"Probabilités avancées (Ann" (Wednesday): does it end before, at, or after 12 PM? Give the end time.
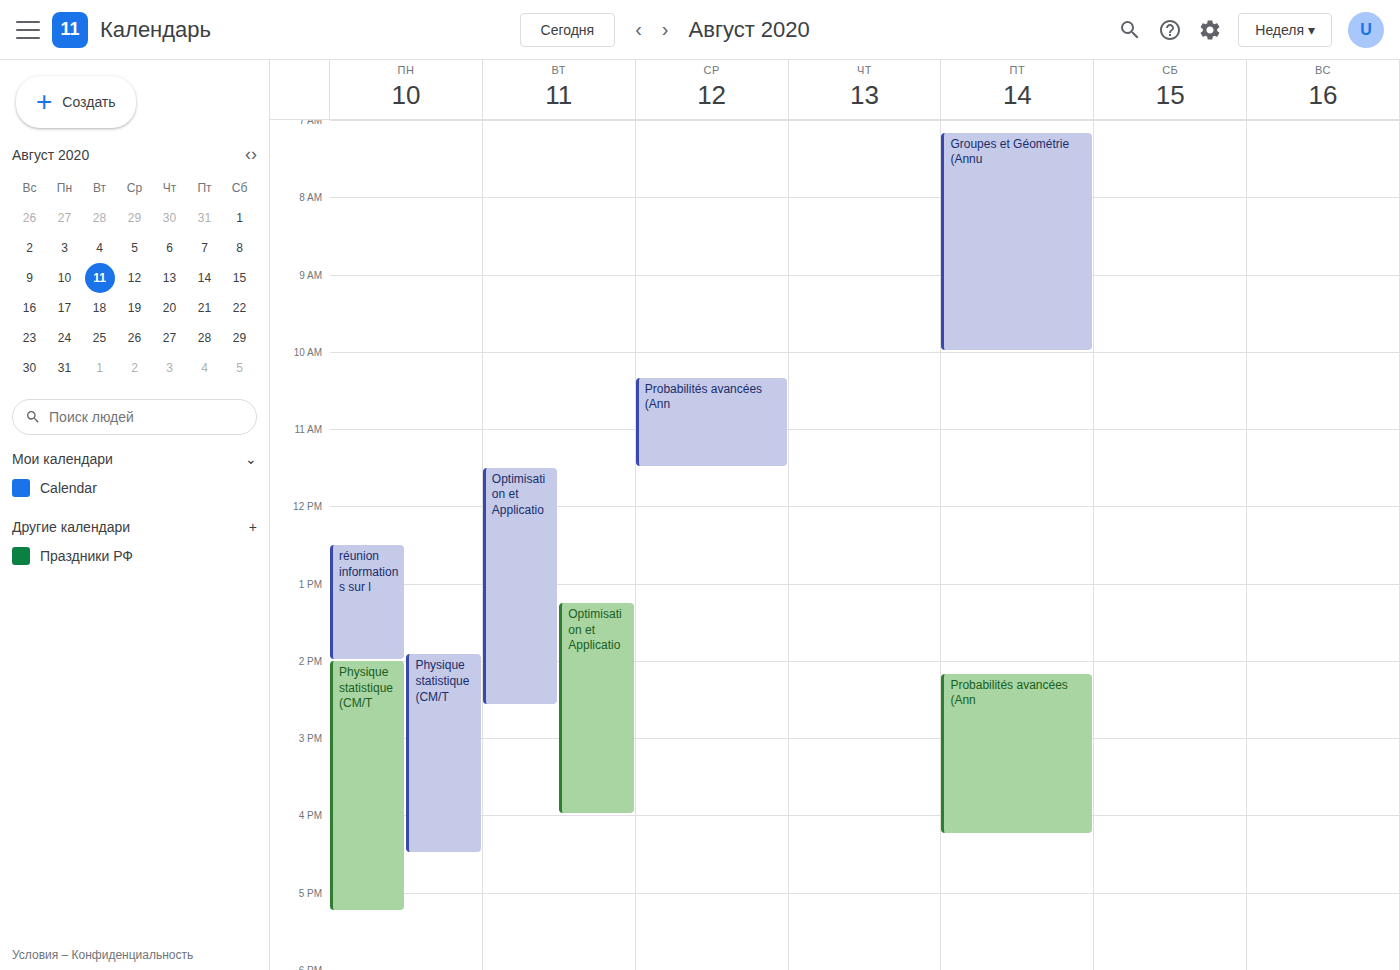
11:30 AM -- before 12 PM, 30 minutes above the 12 PM line.